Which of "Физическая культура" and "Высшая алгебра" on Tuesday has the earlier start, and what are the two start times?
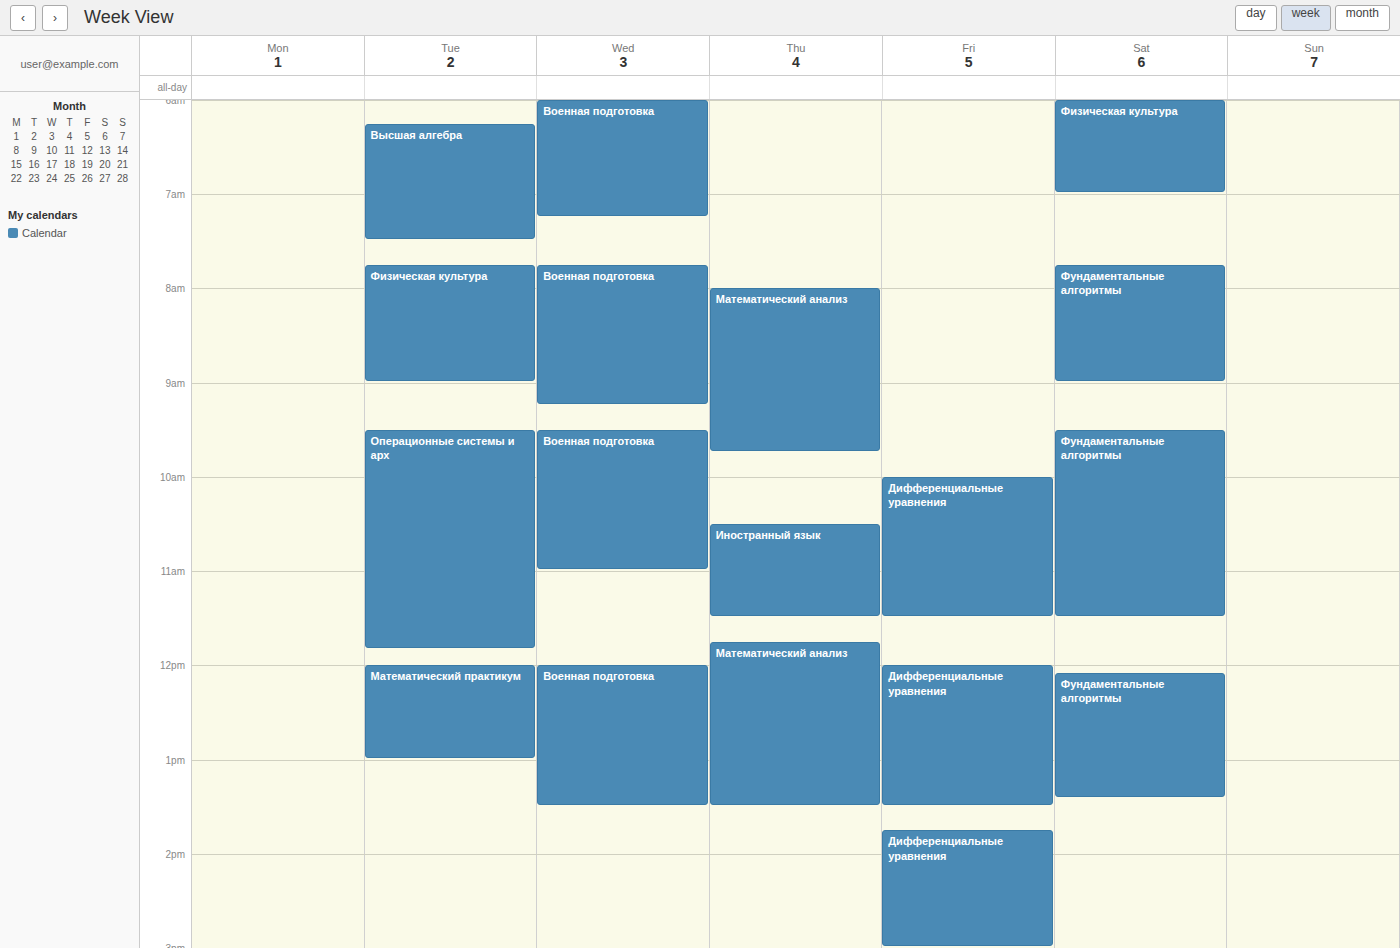
"Высшая алгебра" 6:15 AM; "Физическая культура" 7:45 AM.